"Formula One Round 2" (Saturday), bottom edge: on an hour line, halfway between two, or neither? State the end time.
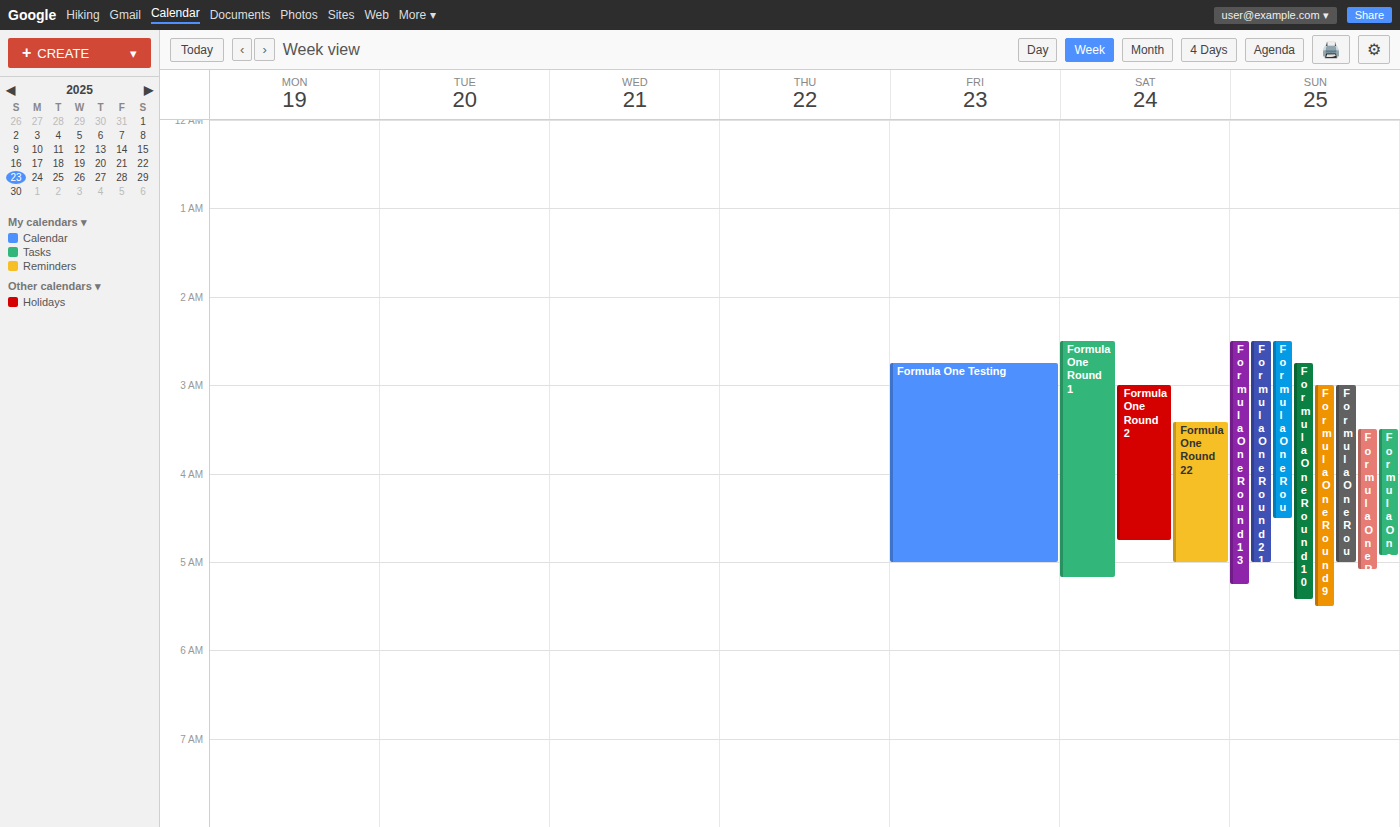
4:45 AM -- neither: three quarters of the way from the 4 AM line to the 5 AM line.